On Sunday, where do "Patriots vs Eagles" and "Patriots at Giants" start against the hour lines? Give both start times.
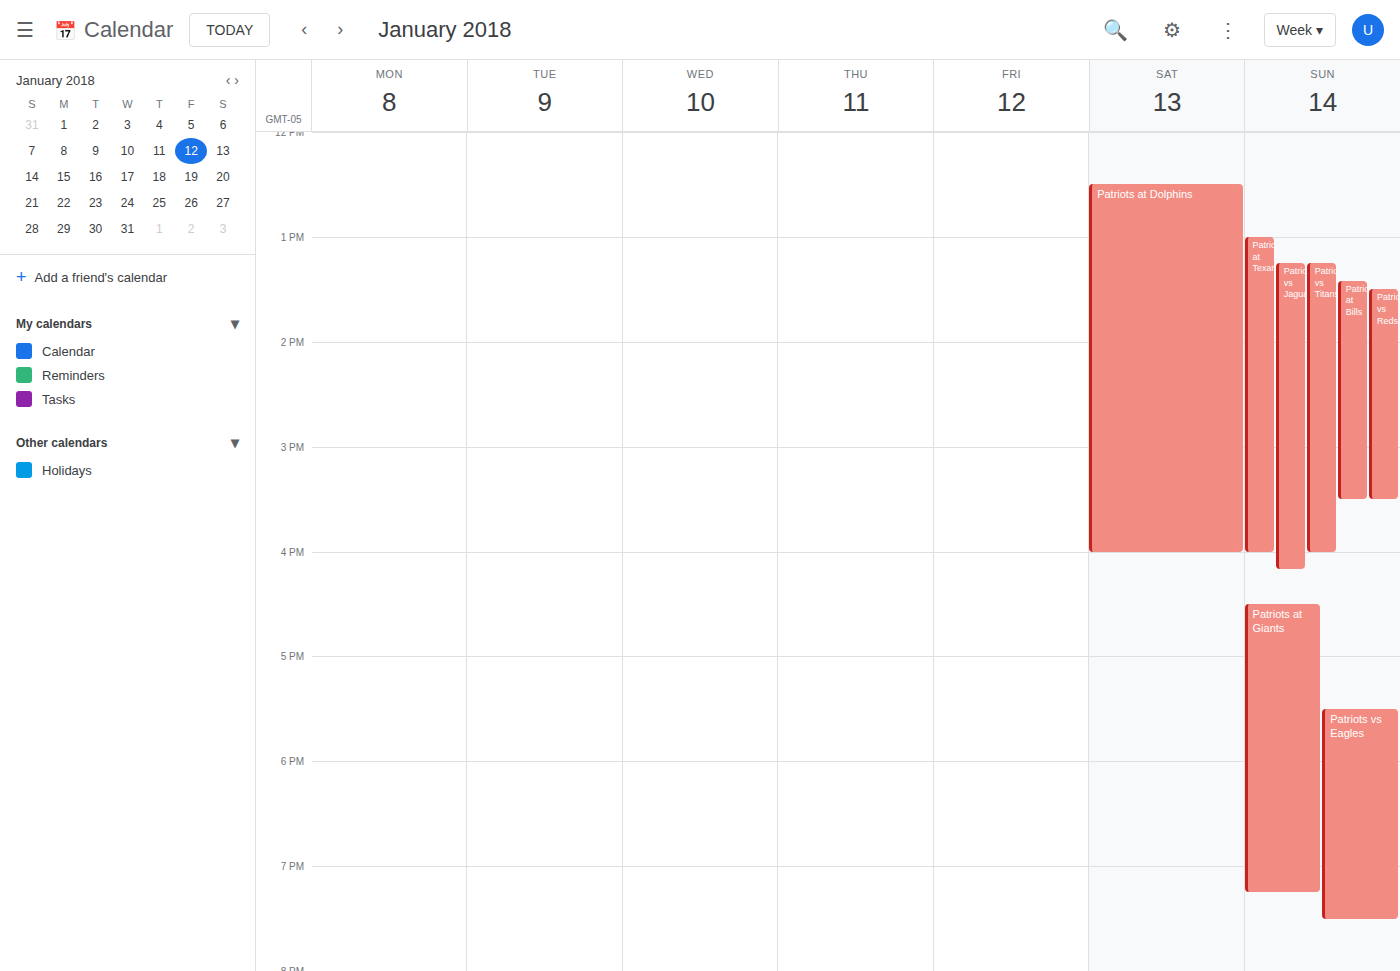
"Patriots vs Eagles": 5:30 PM, halfway between the 5 PM and 6 PM lines. "Patriots at Giants": 4:30 PM, halfway between the 4 PM and 5 PM lines.